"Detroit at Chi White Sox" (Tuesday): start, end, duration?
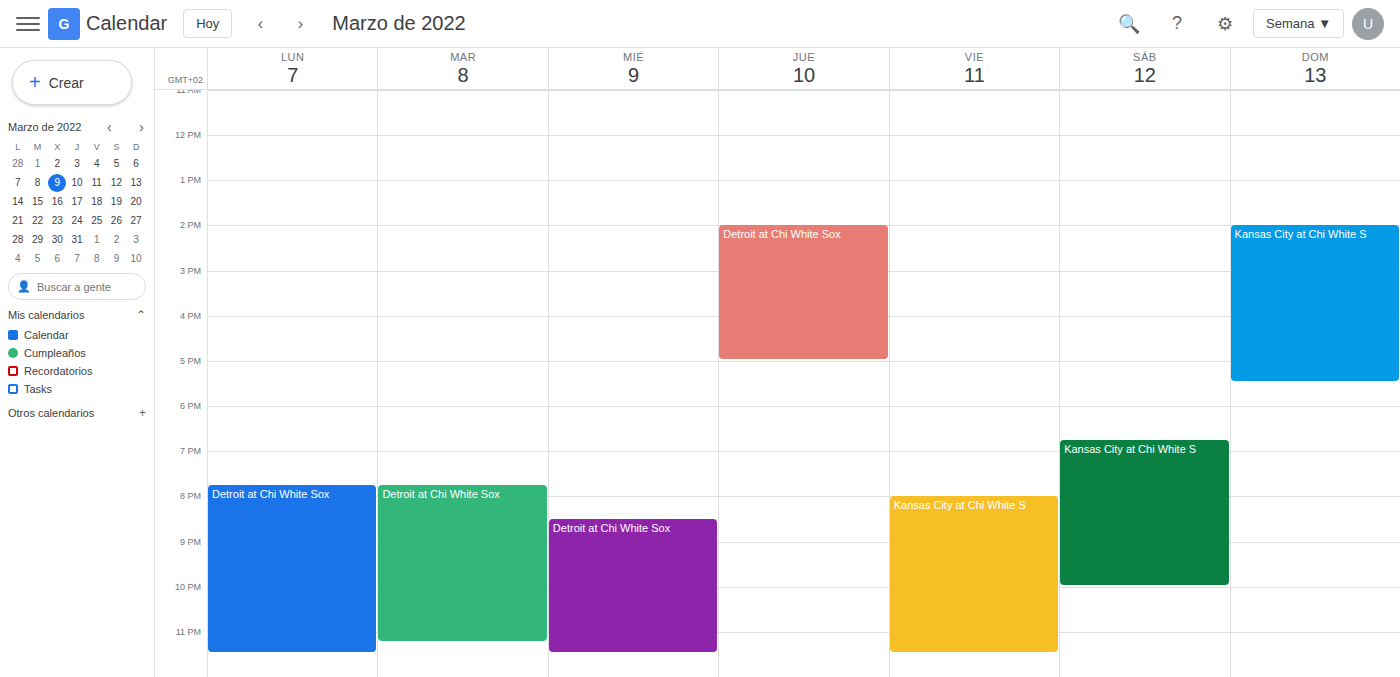
7:45 PM to 11:15 PM, 3 hours 30 minutes